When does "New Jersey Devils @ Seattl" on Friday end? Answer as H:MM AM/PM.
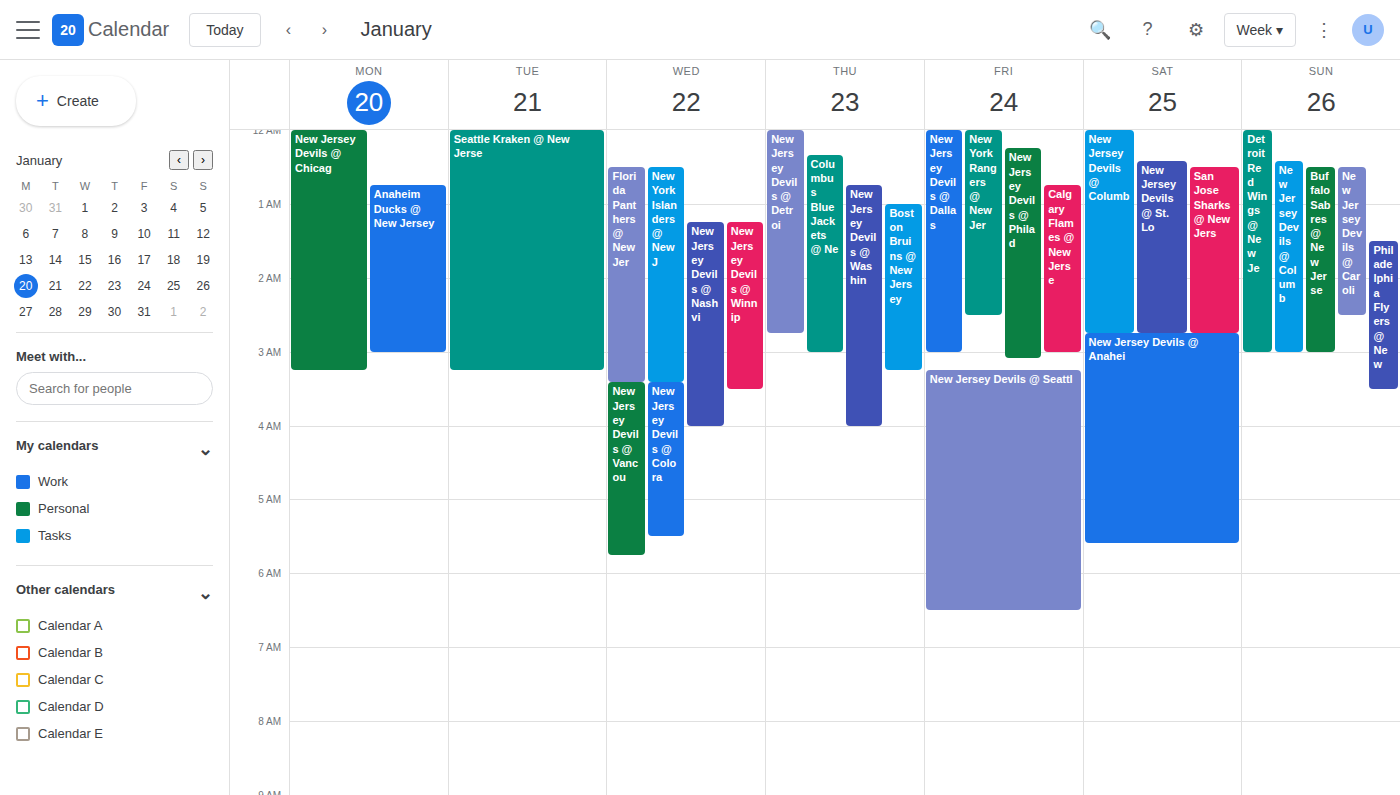
6:30 AM